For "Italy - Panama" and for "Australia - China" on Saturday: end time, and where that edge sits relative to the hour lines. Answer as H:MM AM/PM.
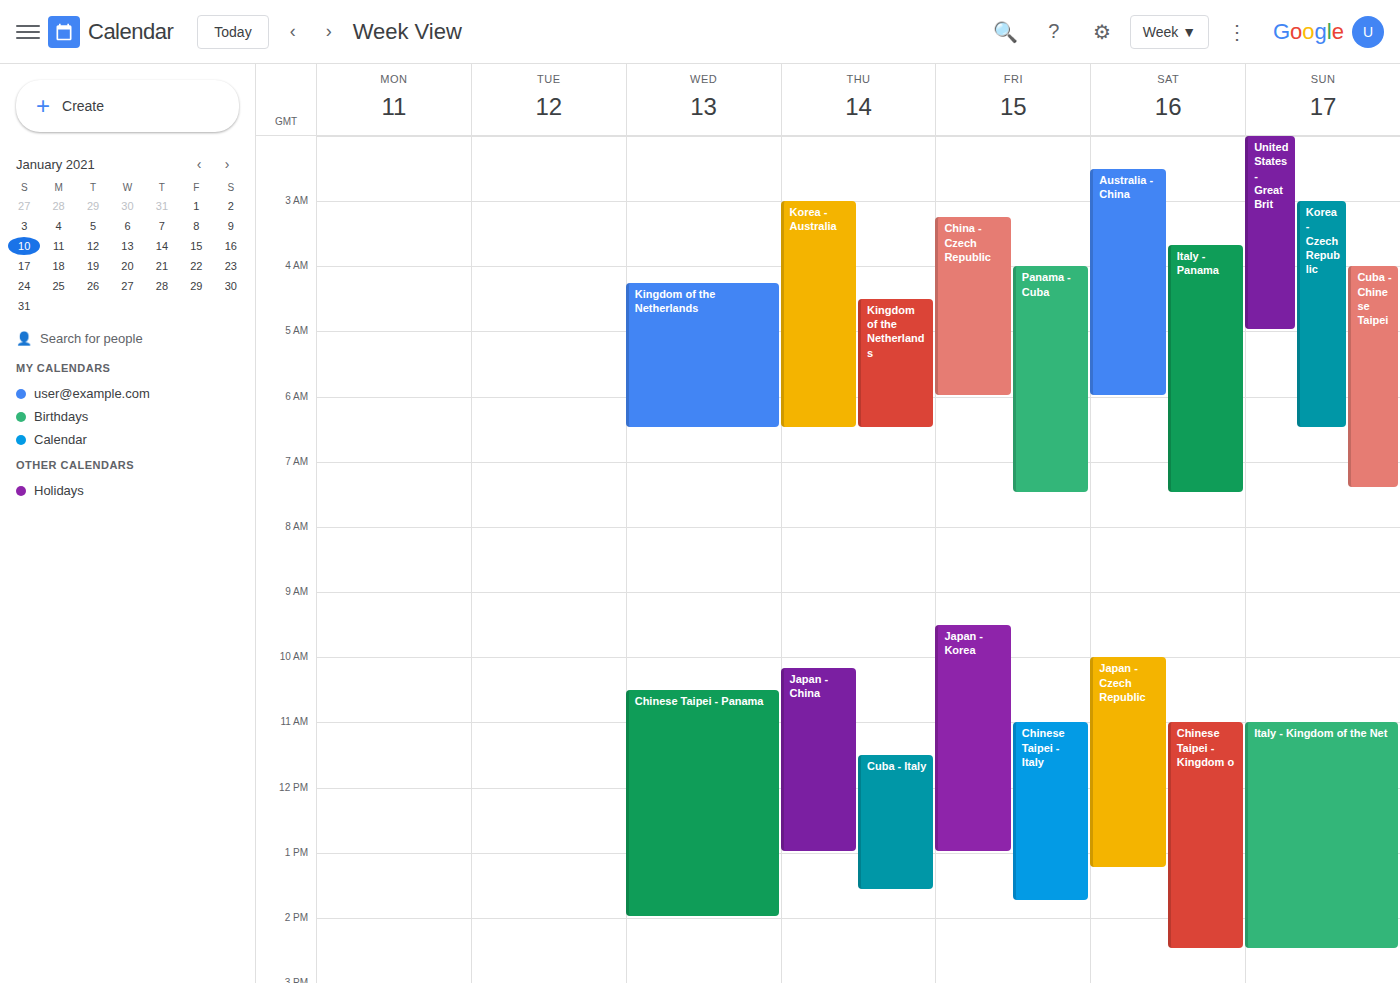
"Italy - Panama": 7:30 AM, halfway between the 7 AM and 8 AM lines. "Australia - China": 6:00 AM, exactly on the 6 AM line.